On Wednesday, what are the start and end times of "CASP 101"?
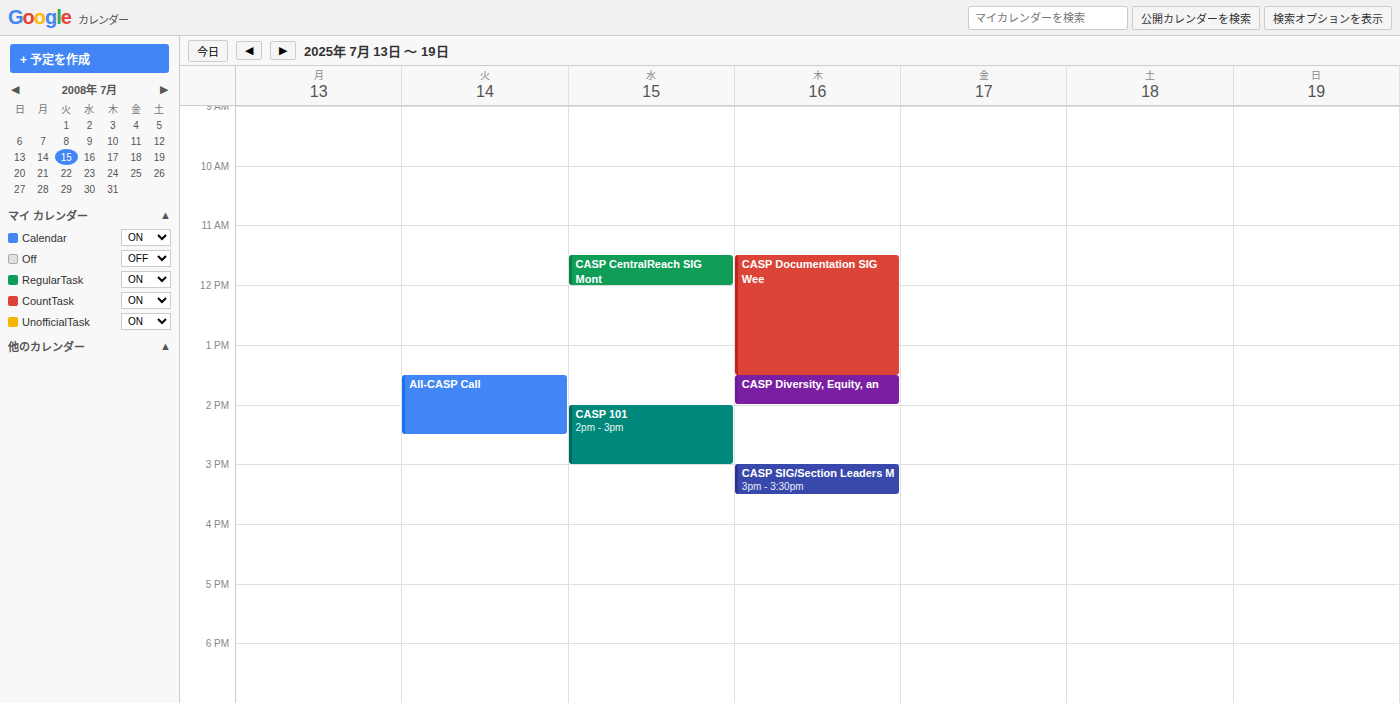
14:00 to 15:00